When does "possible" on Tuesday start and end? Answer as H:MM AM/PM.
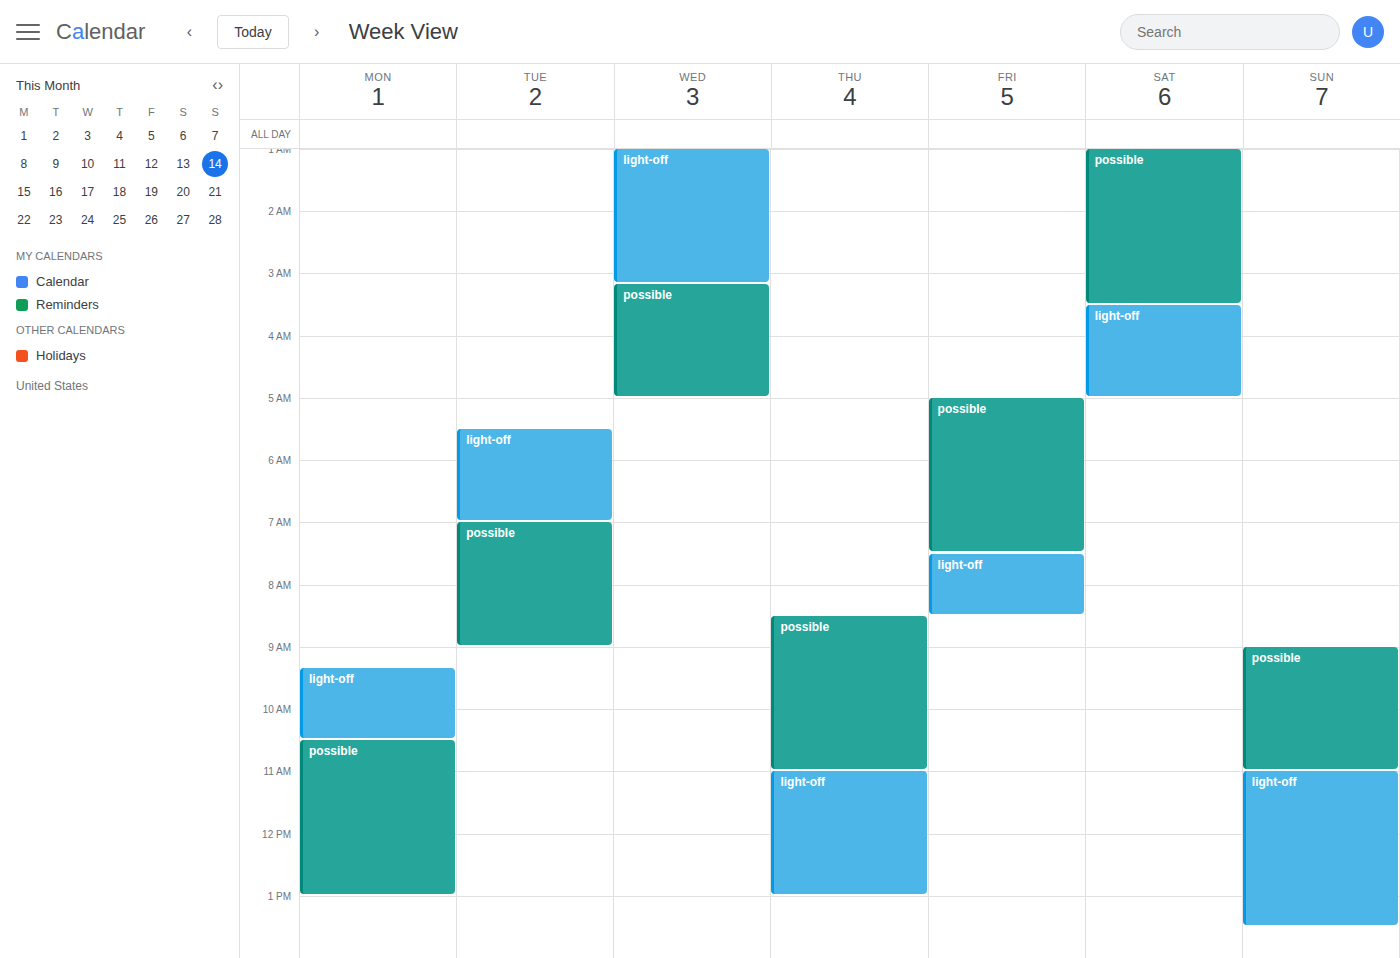
7:00 AM to 9:00 AM